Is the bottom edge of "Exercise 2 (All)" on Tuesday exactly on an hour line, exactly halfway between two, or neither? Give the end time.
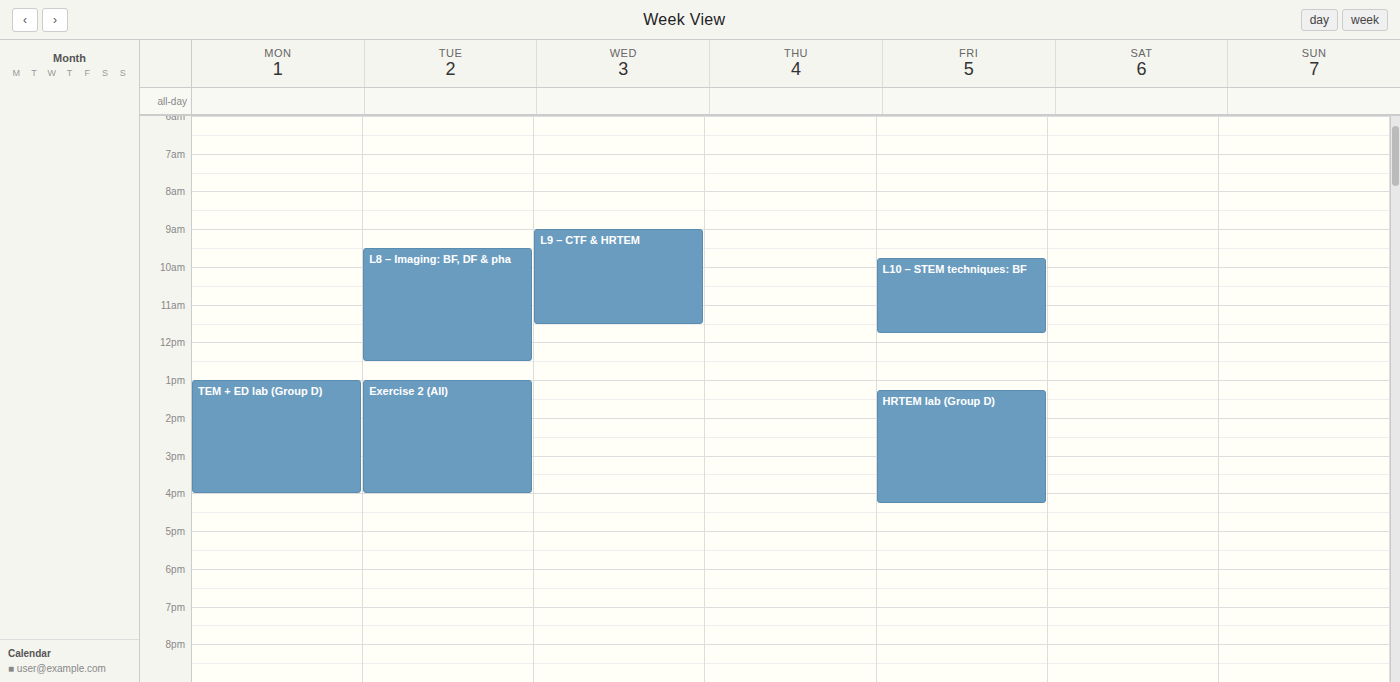
4:00 PM -- exactly on the 4 PM line.